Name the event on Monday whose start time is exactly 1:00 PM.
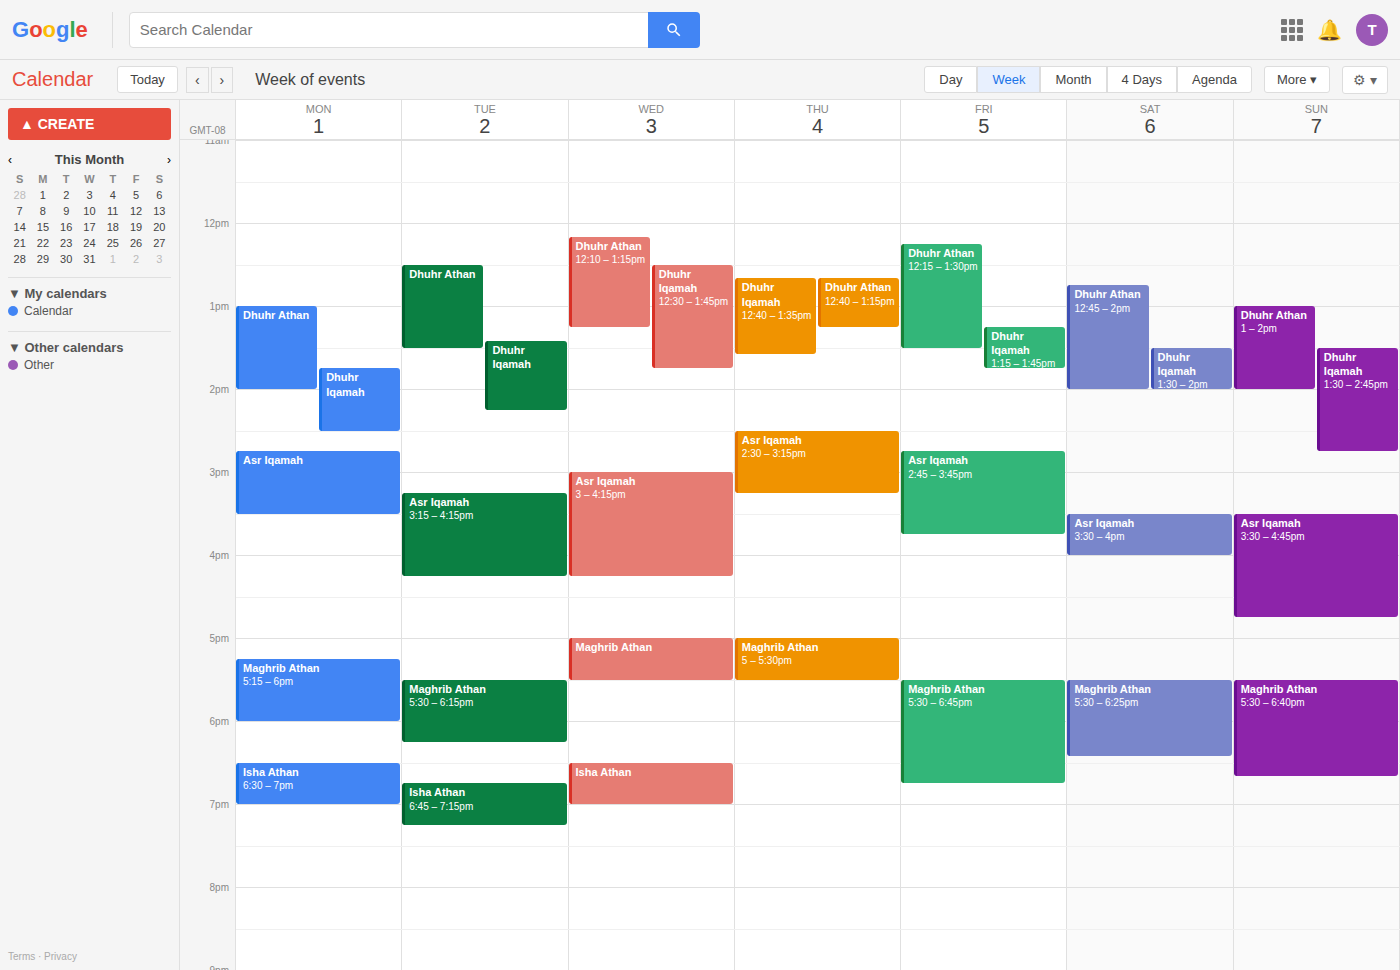
"Dhuhr Athan"